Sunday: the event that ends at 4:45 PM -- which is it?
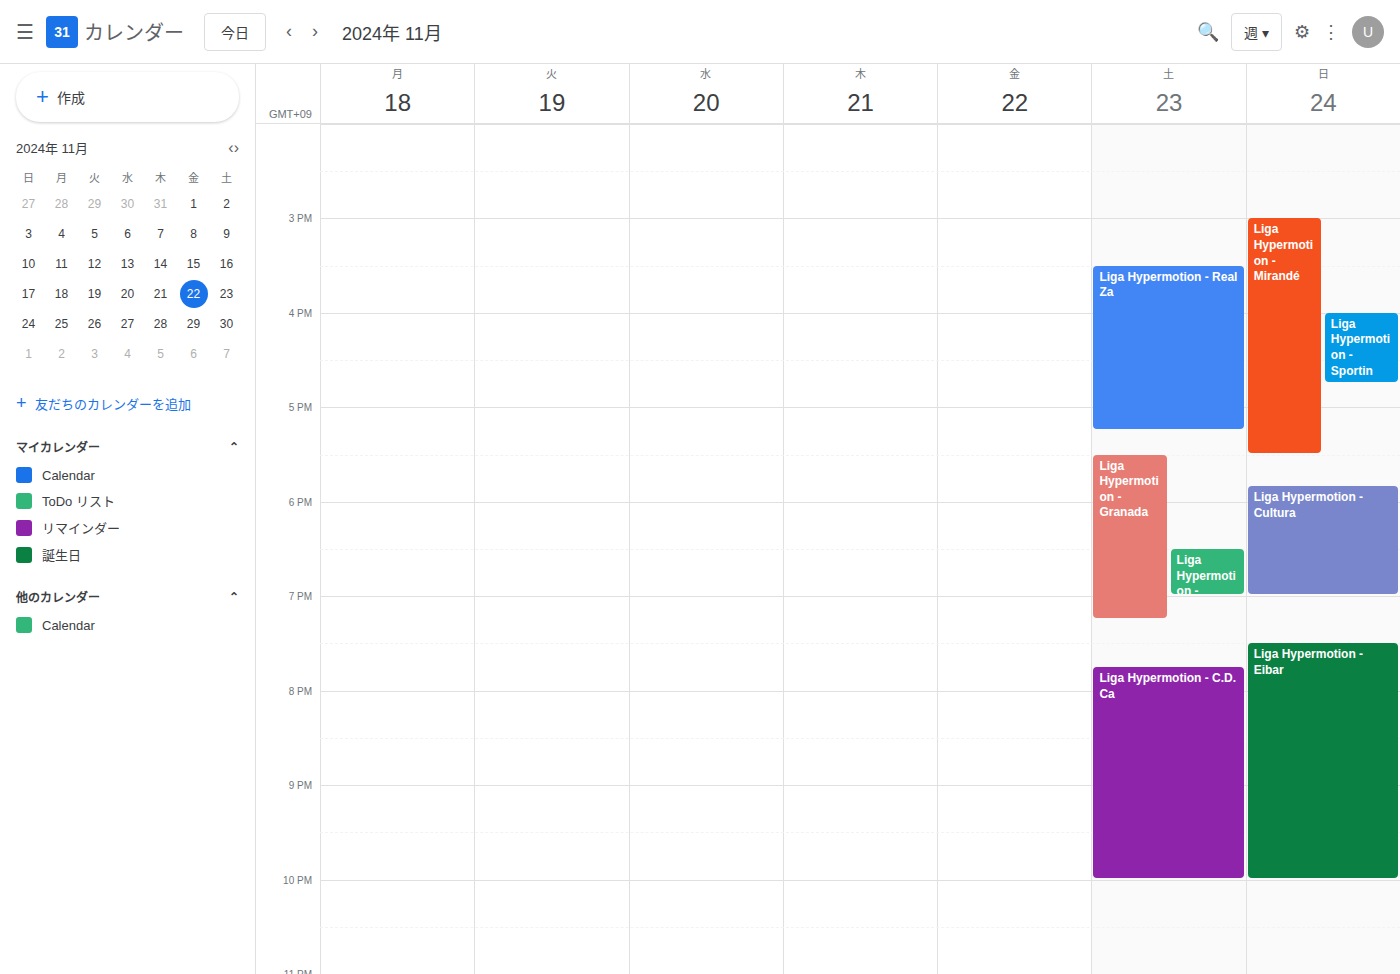
"Liga Hypermotion - Sportin"